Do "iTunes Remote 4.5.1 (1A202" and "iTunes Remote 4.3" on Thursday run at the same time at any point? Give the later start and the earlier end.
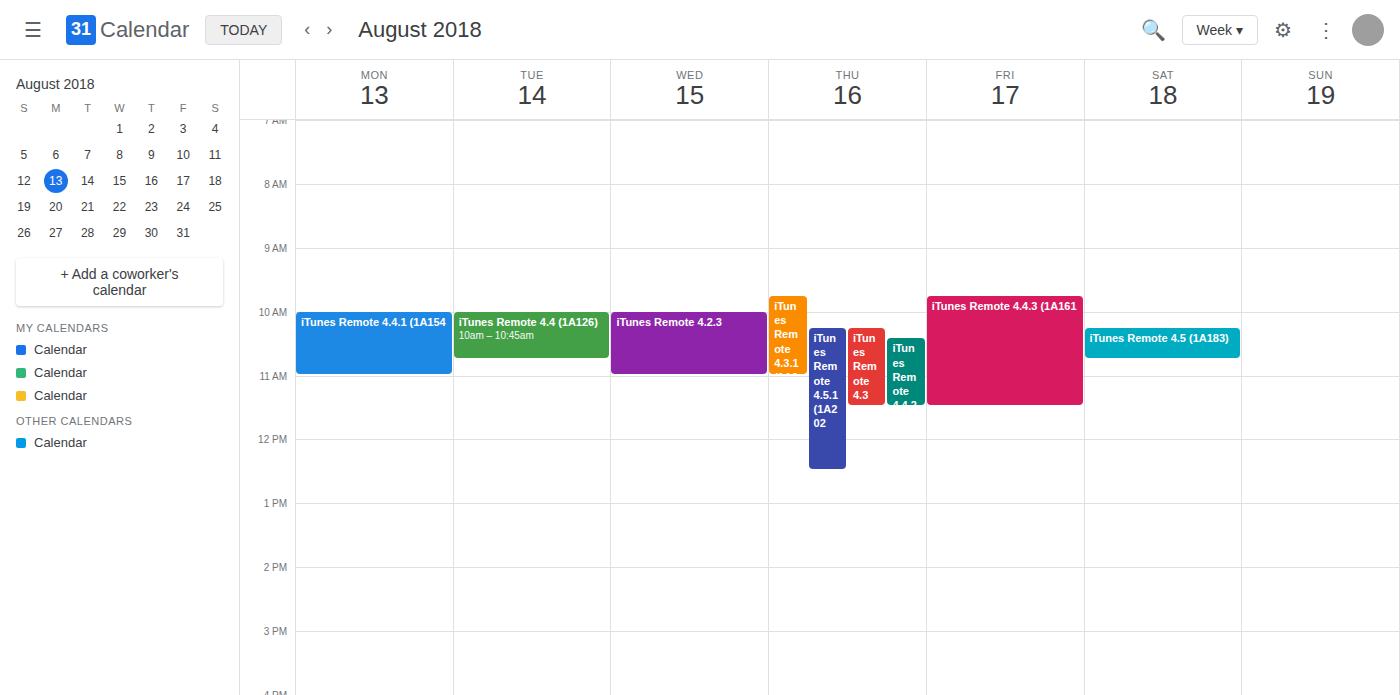
"iTunes Remote 4.3" runs 10:15 AM to 11:30 AM, inside "iTunes Remote 4.5.1 (1A202" -- they overlap.